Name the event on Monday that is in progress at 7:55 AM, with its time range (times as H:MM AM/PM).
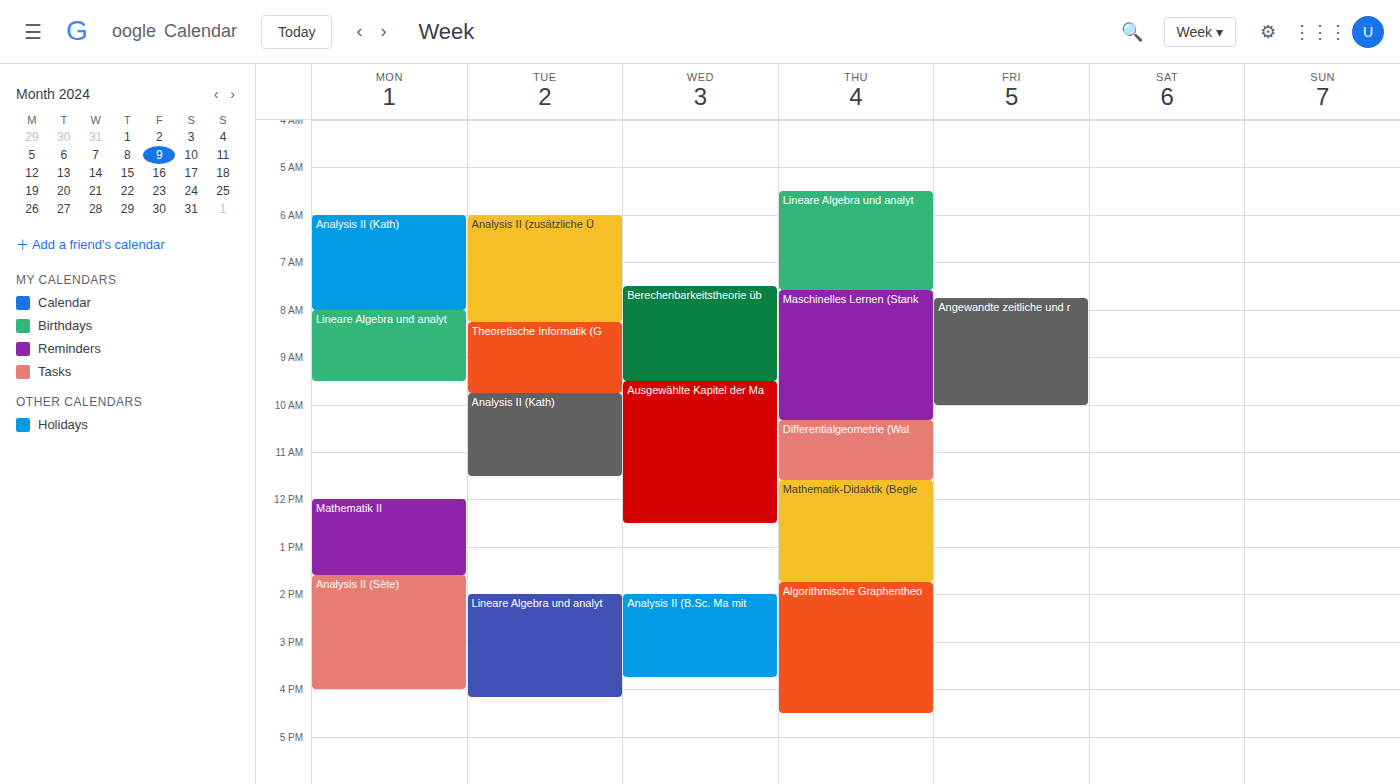
"Analysis II (Kath)", 6:00 AM to 8:00 AM